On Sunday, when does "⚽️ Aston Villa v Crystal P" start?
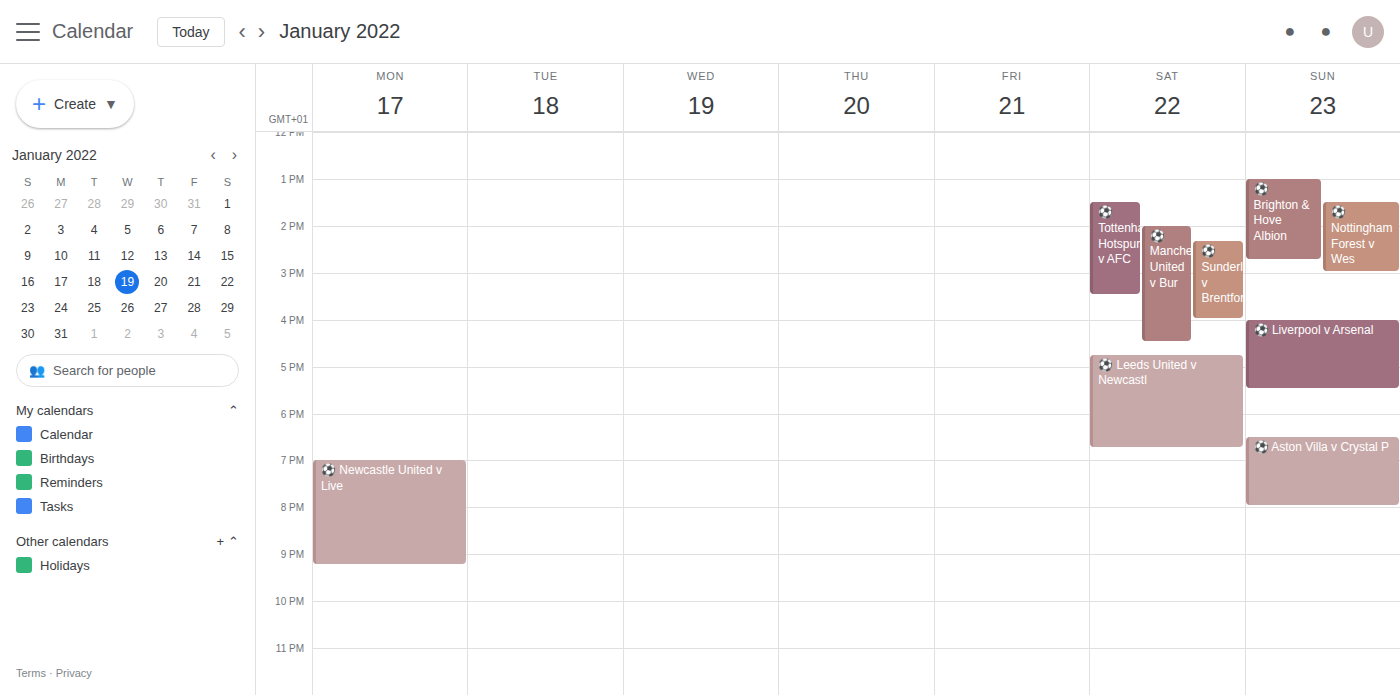
18:30